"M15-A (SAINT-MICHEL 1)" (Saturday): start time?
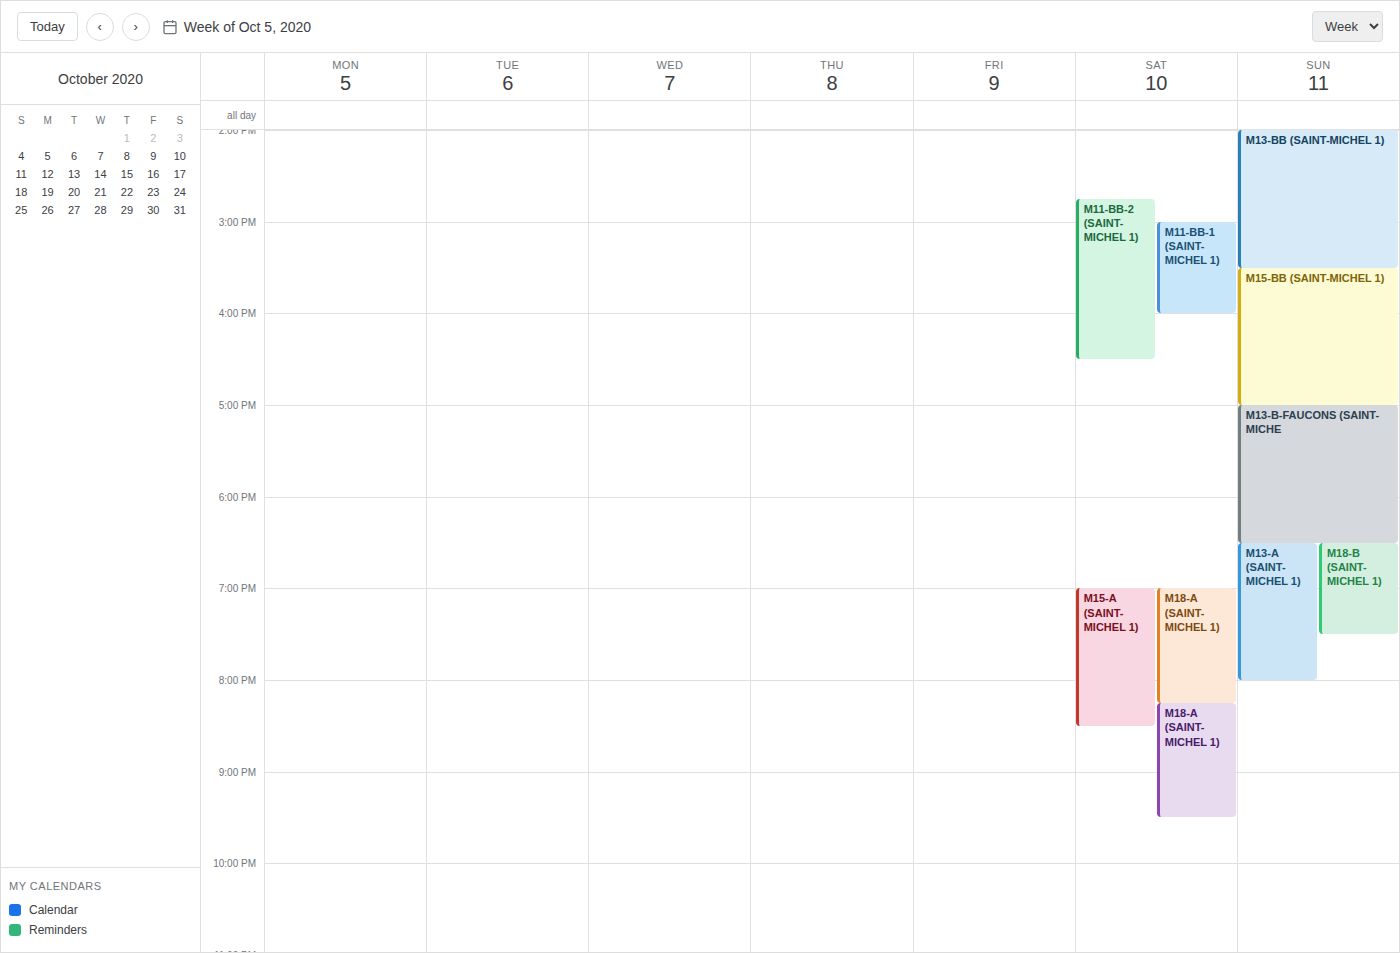
7:00 PM